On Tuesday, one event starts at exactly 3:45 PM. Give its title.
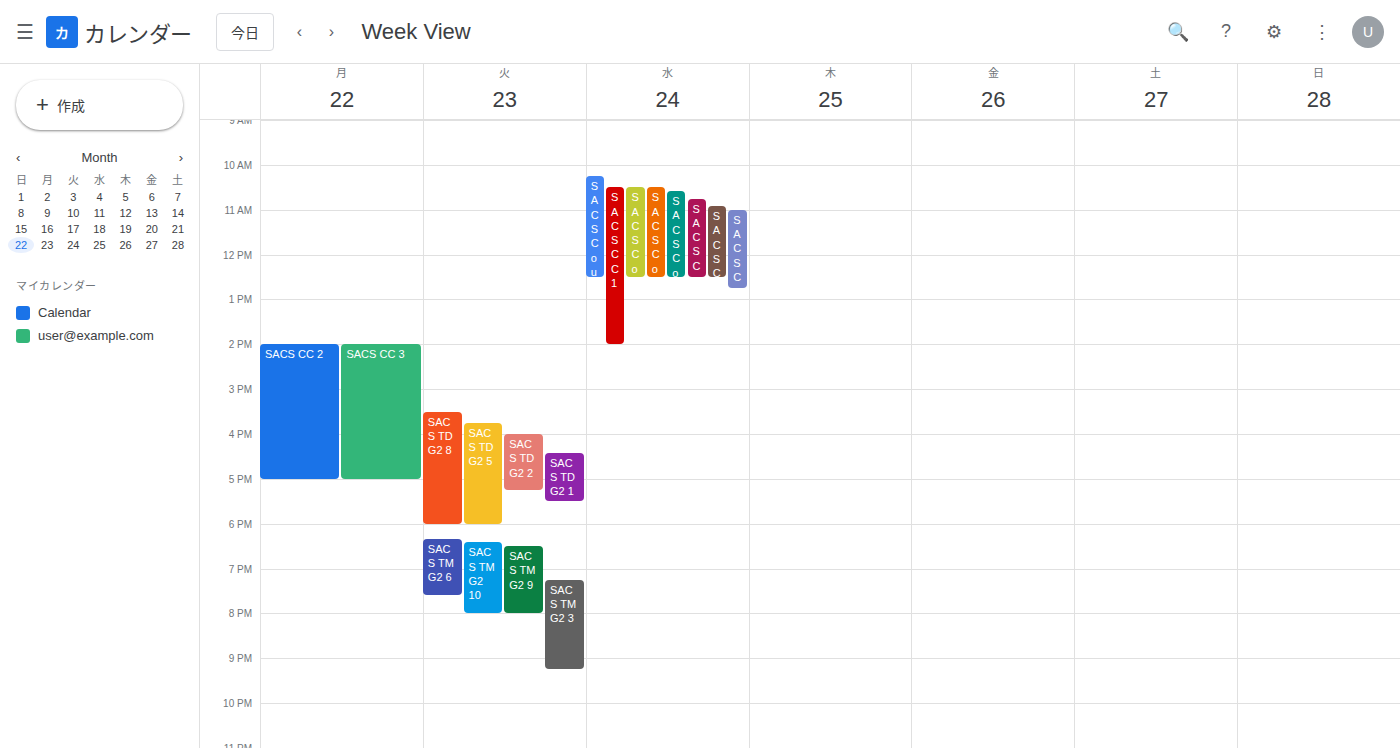
"SACS TD G2 5"